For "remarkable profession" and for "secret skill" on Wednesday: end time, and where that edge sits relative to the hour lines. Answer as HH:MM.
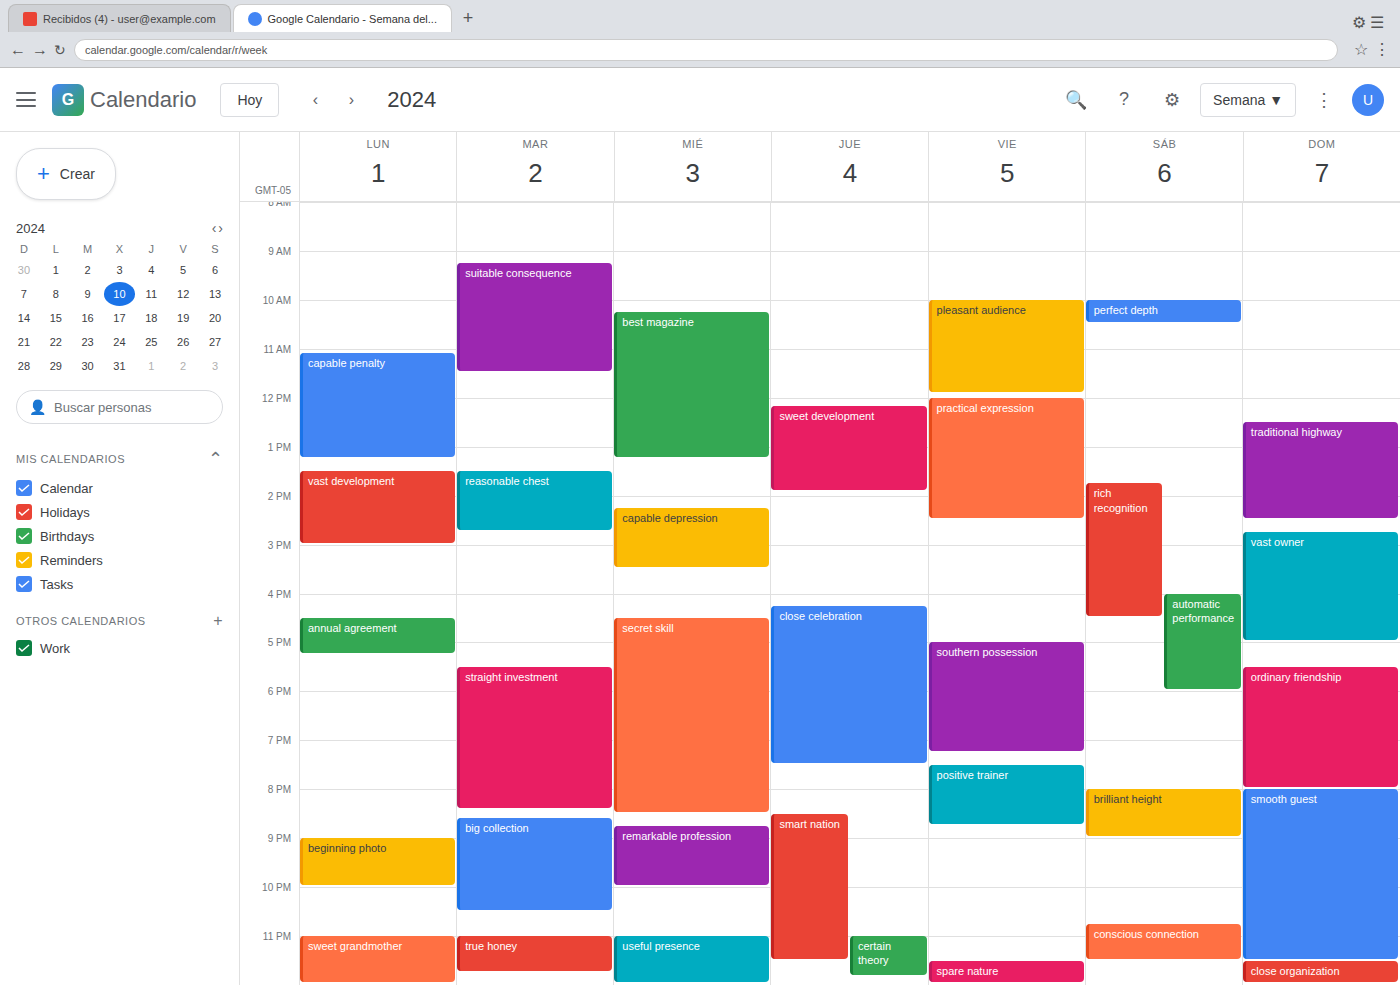
"remarkable profession": 22:00, exactly on the 22:00 line. "secret skill": 20:30, halfway between the 20:00 and 21:00 lines.